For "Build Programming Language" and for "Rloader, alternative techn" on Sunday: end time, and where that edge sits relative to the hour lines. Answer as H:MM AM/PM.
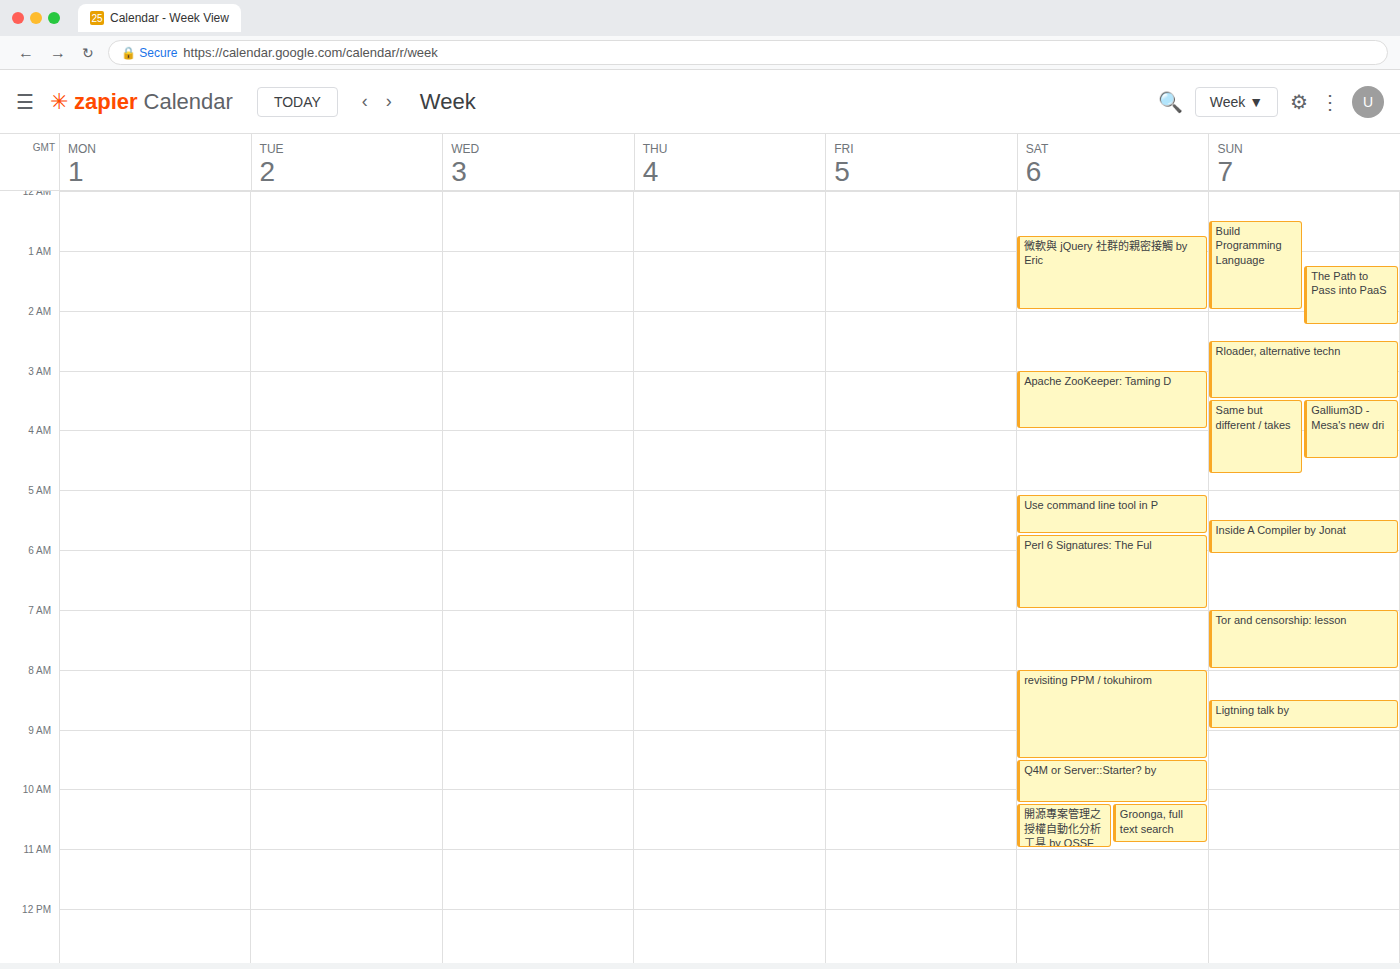
"Build Programming Language": 2:00 AM, exactly on the 2 AM line. "Rloader, alternative techn": 3:30 AM, halfway between the 3 AM and 4 AM lines.